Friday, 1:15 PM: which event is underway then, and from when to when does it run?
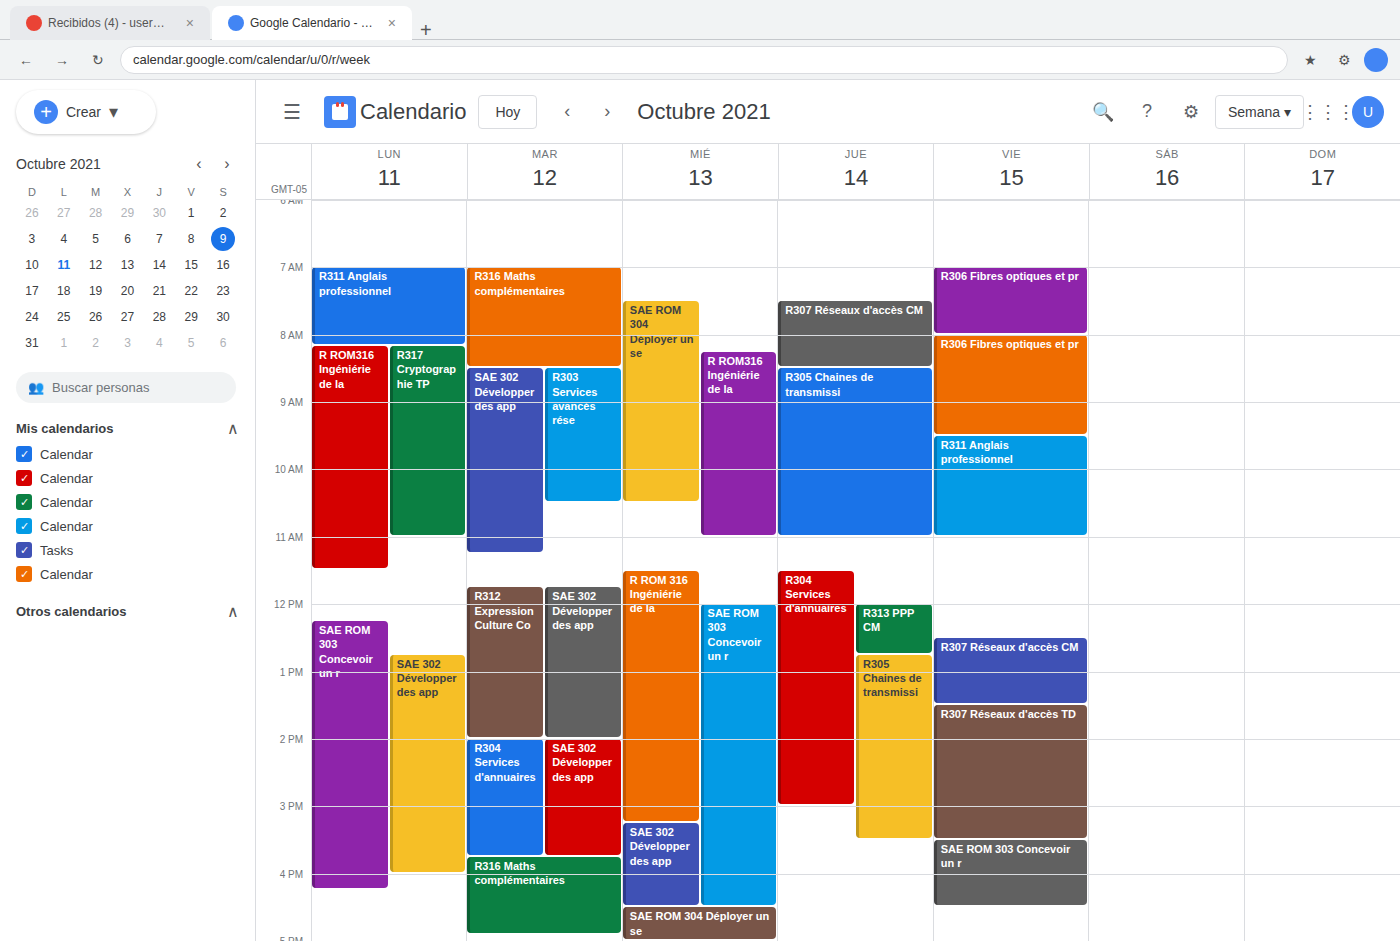
"R307 Réseaux d'accès CM", 12:30 PM to 1:30 PM